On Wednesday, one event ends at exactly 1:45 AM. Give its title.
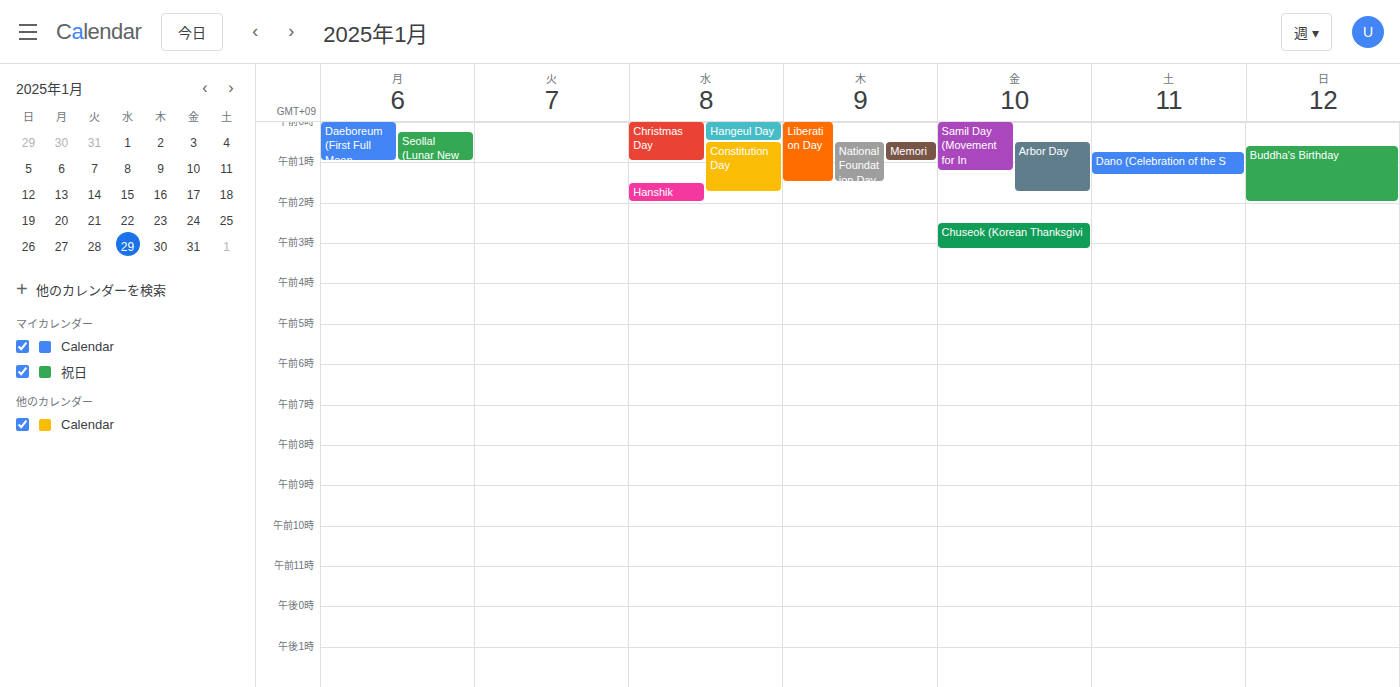
"Constitution Day"